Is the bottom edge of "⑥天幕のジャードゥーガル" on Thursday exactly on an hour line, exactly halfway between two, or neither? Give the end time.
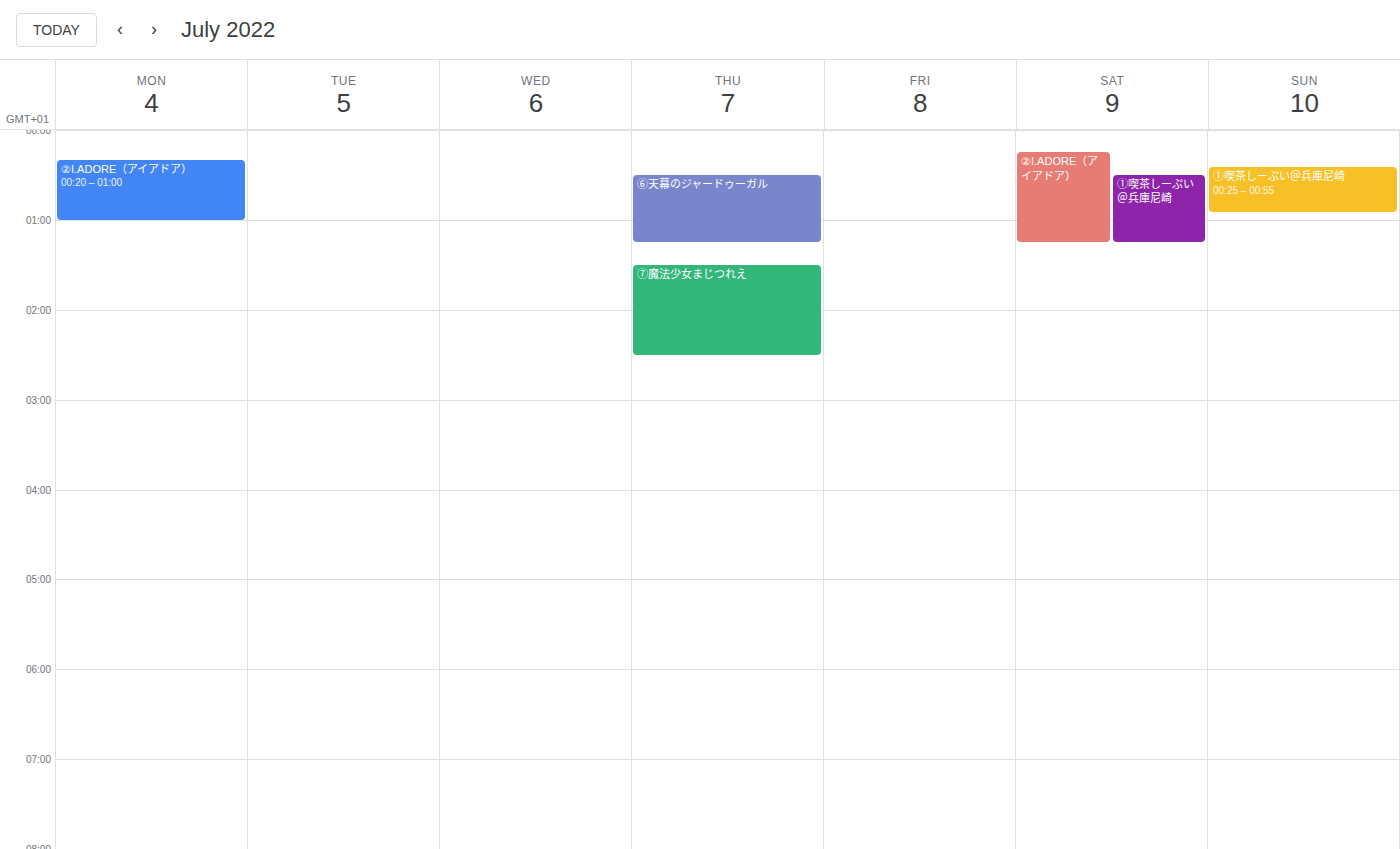
1:15 AM -- neither: a quarter of the way from the 1 AM line to the 2 AM line.